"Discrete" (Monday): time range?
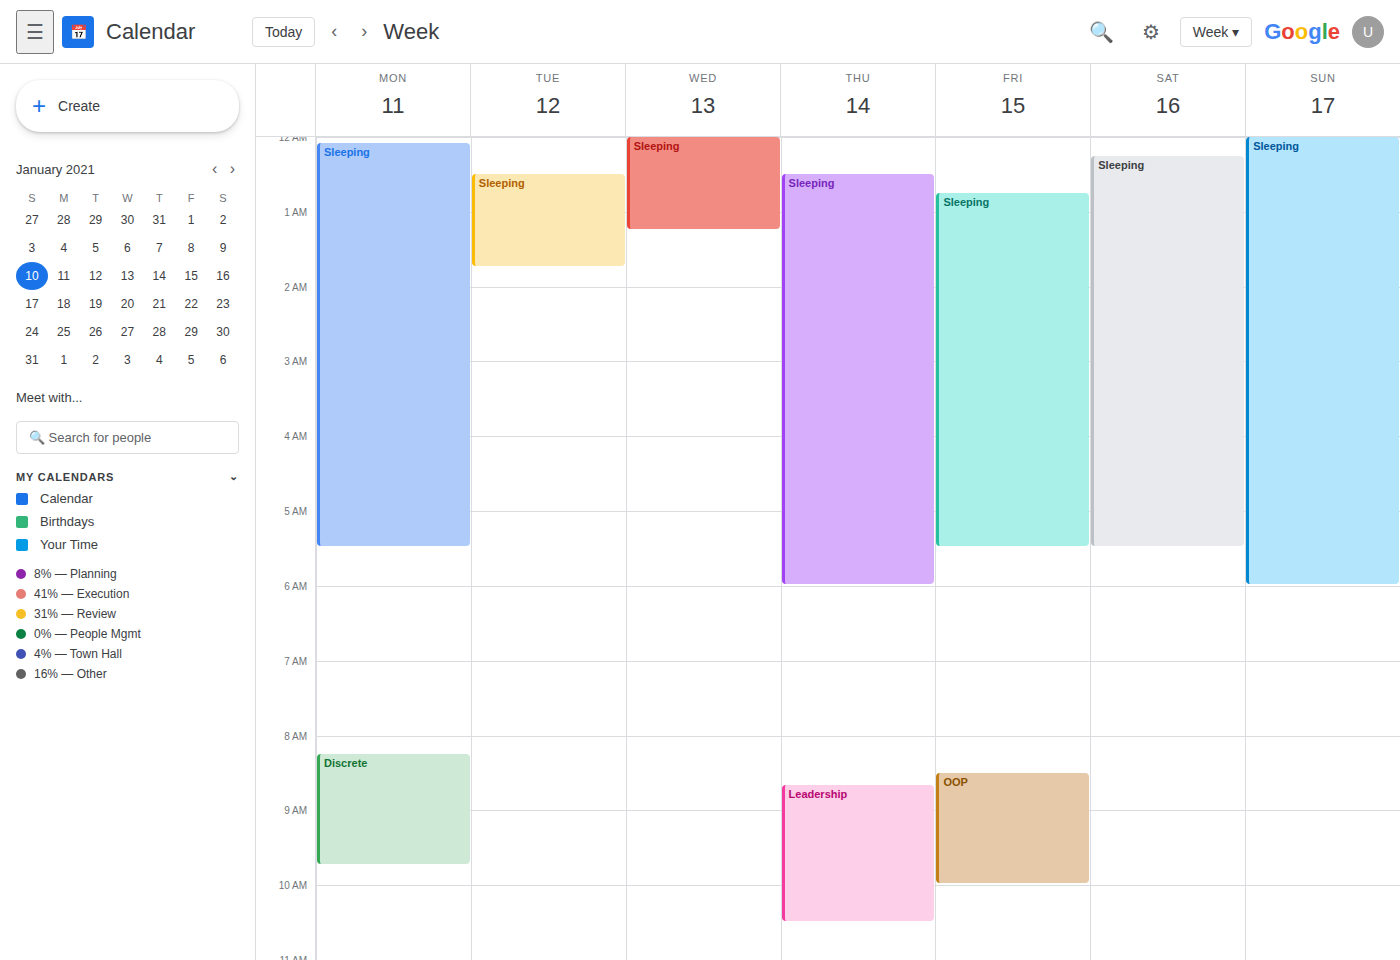
8:15 AM to 9:45 AM